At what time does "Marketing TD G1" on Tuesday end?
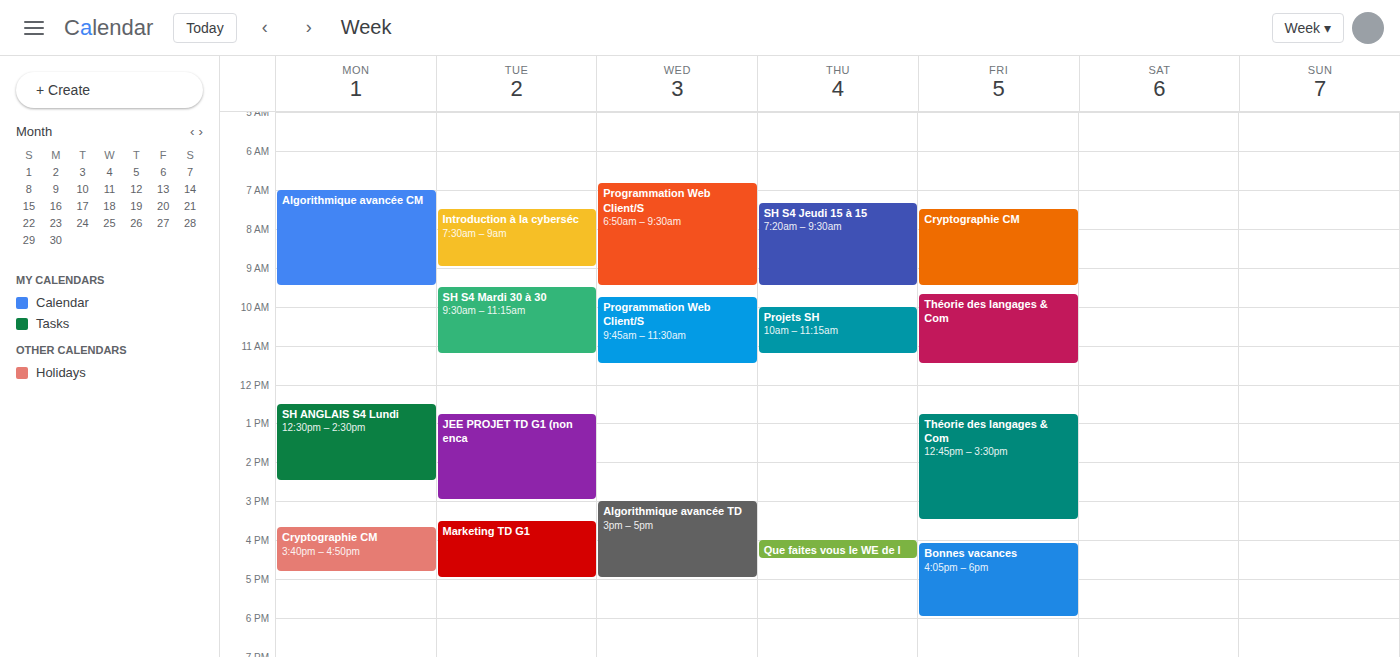
17:00